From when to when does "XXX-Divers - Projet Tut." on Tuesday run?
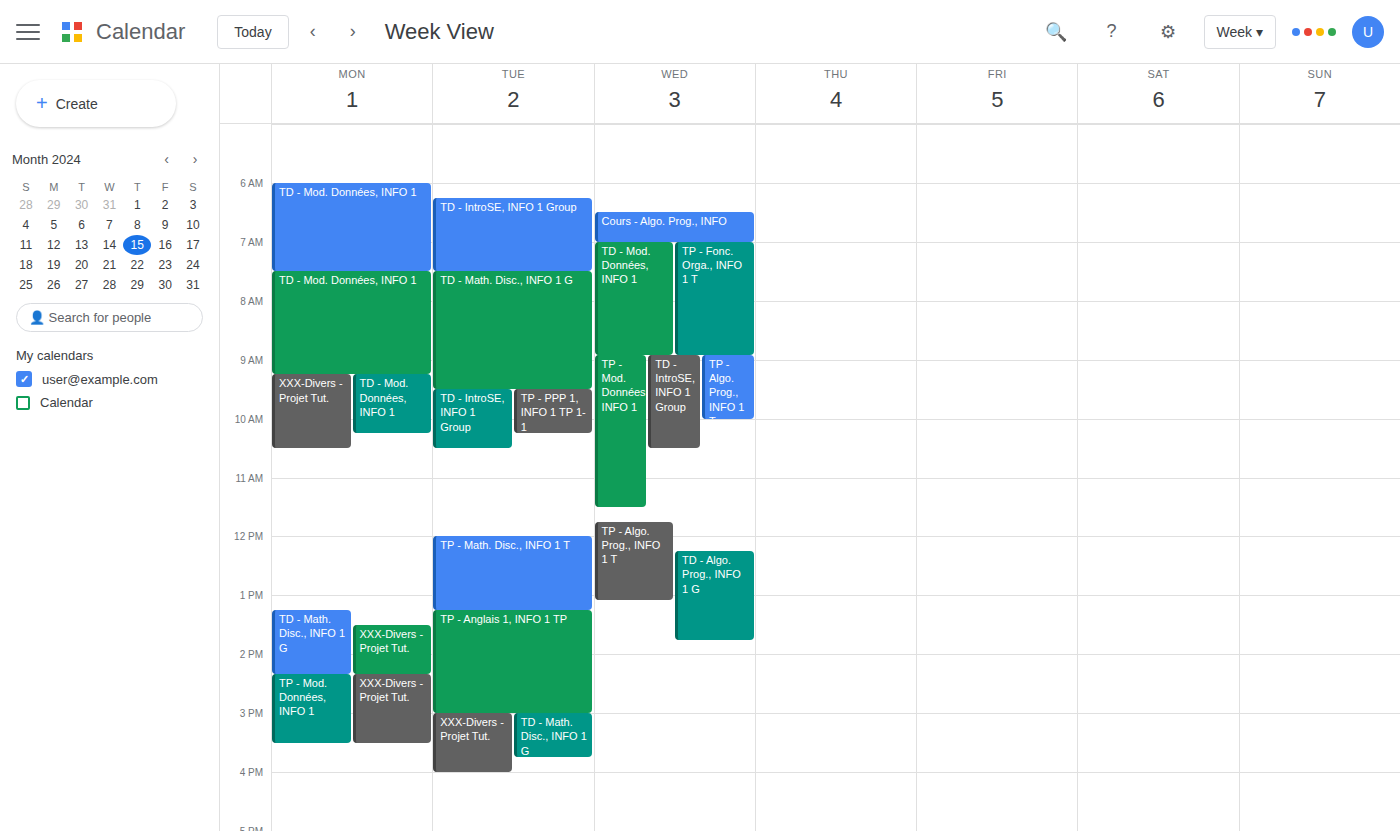
3:00 PM to 4:00 PM